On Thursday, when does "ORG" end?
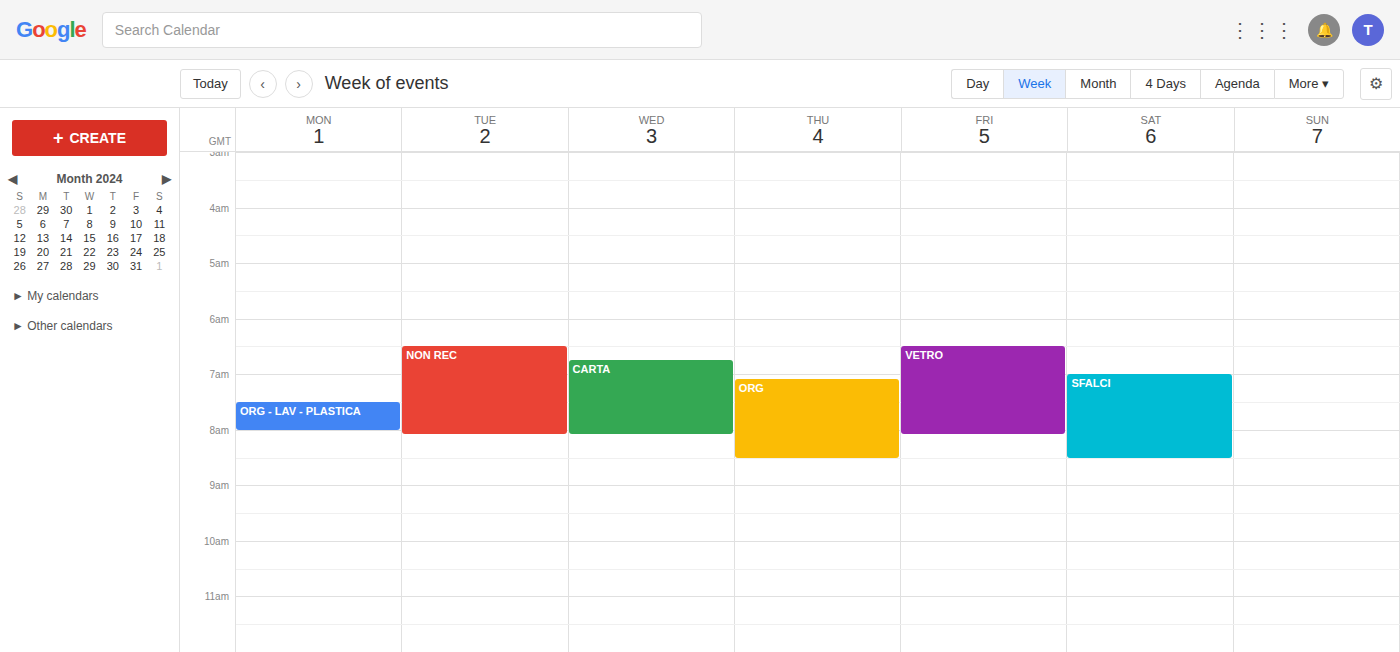
08:30